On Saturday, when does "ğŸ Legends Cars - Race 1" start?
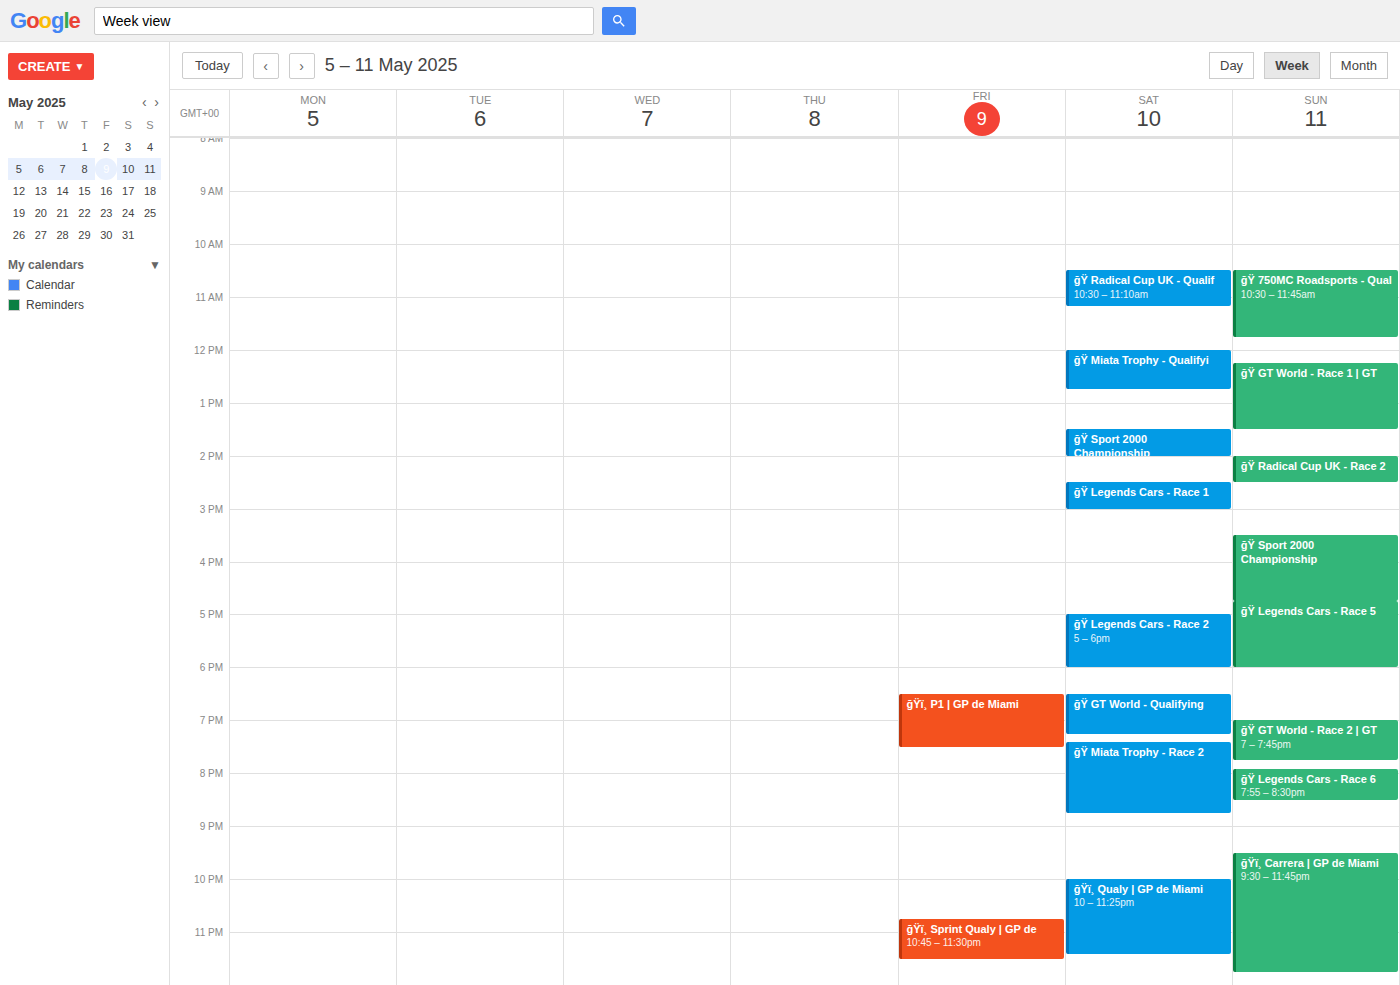
2:30 PM